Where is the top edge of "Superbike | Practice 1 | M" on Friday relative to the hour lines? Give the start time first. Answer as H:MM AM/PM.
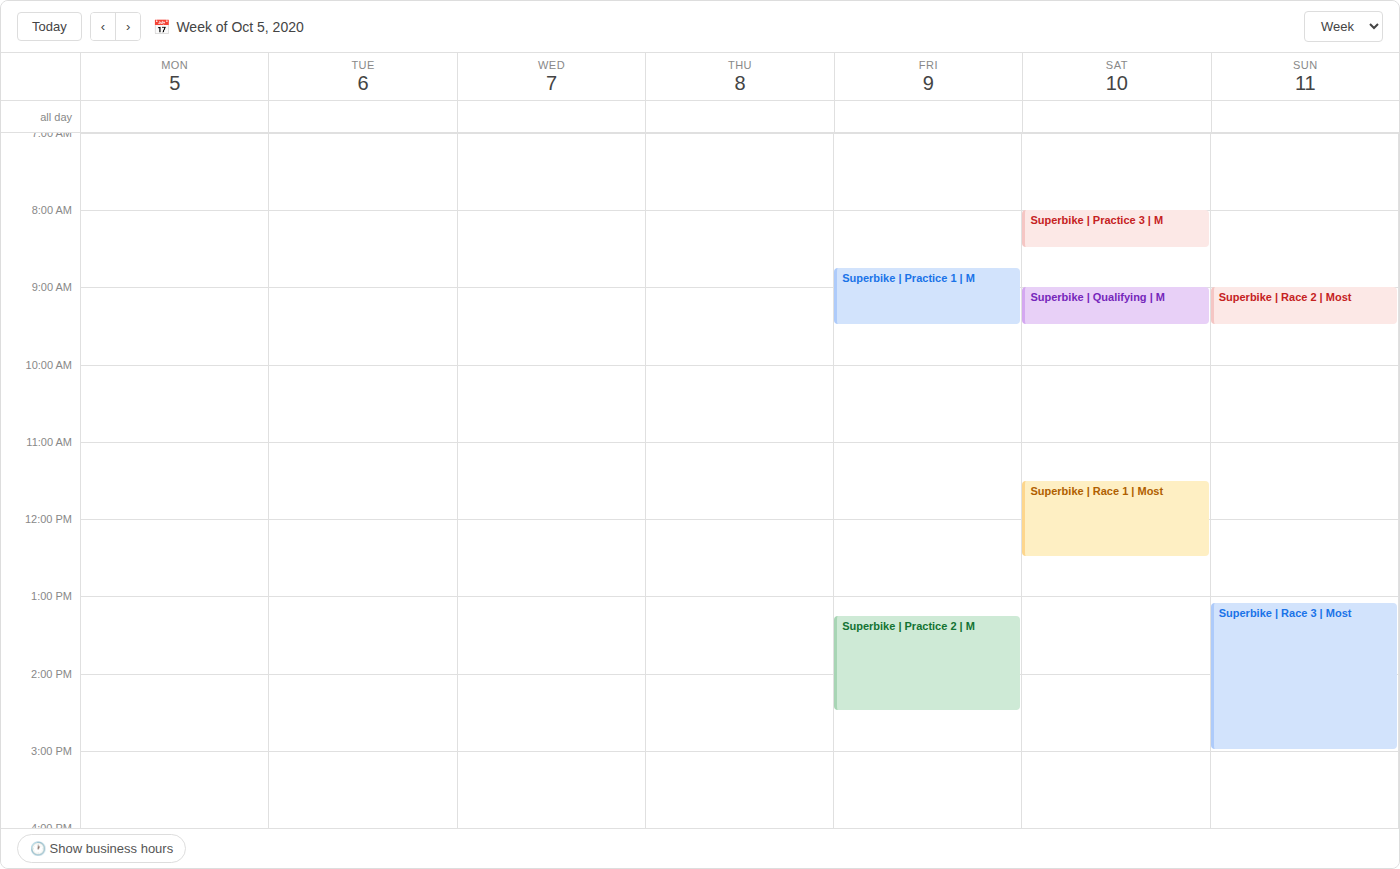
8:45 AM -- neither: three quarters of the way from the 8 AM line to the 9 AM line.